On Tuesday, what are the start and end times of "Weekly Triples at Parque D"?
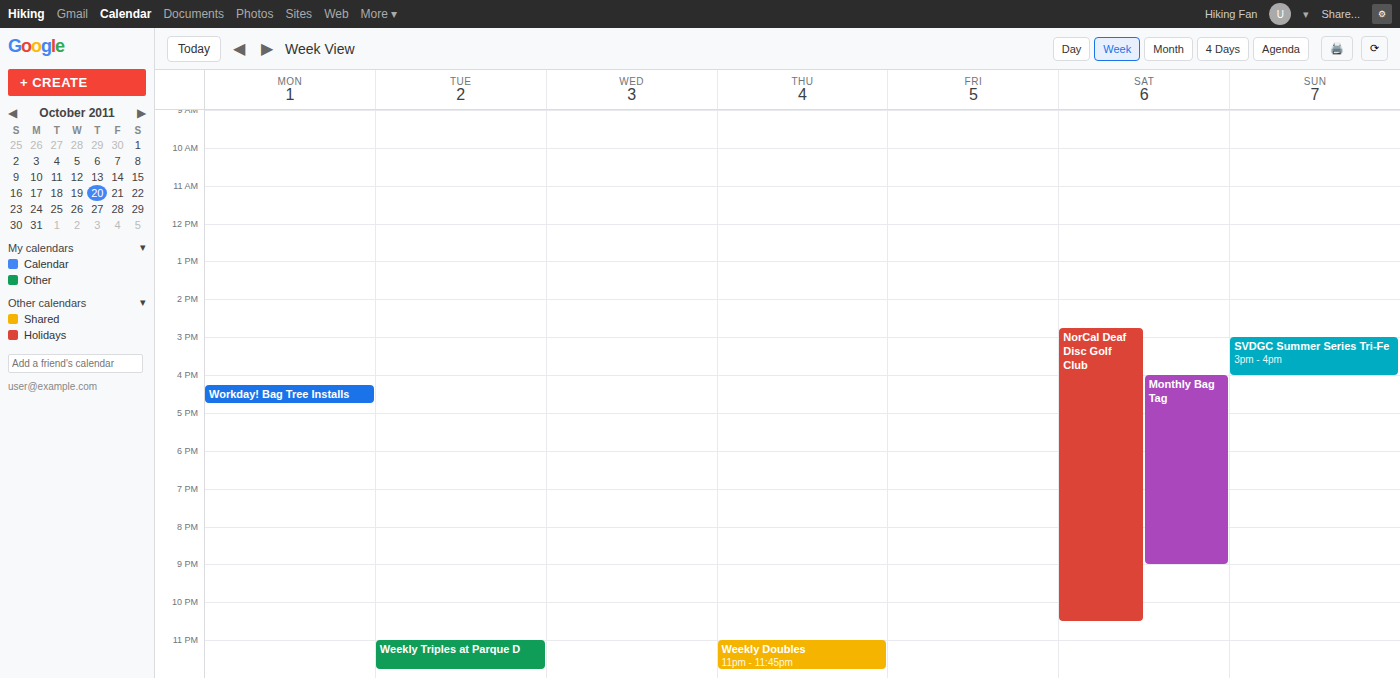
11:00 PM to 11:45 PM